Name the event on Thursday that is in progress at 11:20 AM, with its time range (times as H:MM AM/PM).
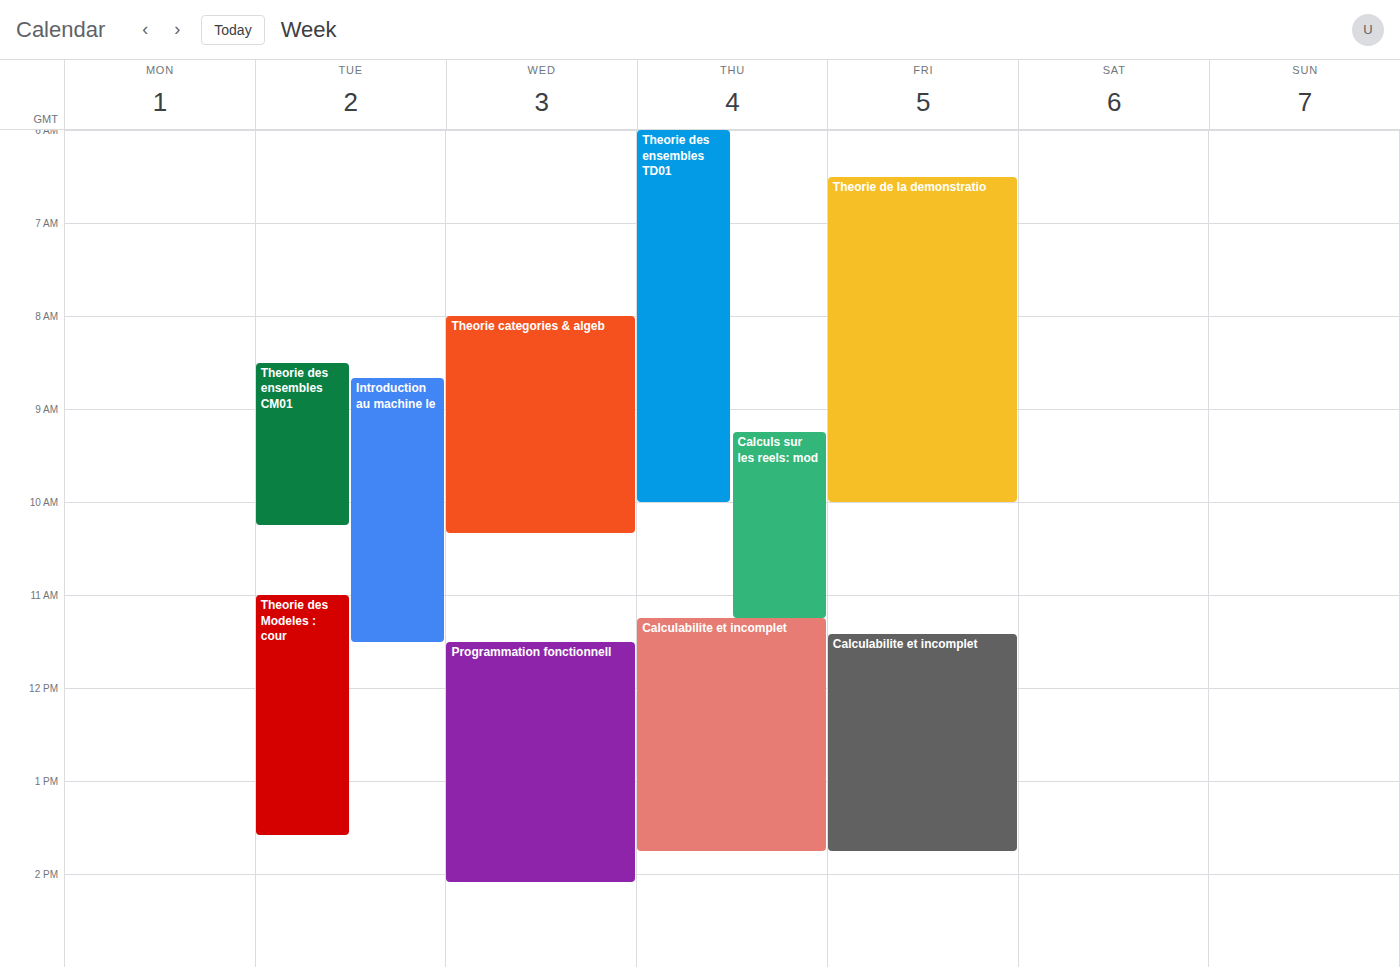
"Calculabilite et incomplet", 11:15 AM to 1:45 PM